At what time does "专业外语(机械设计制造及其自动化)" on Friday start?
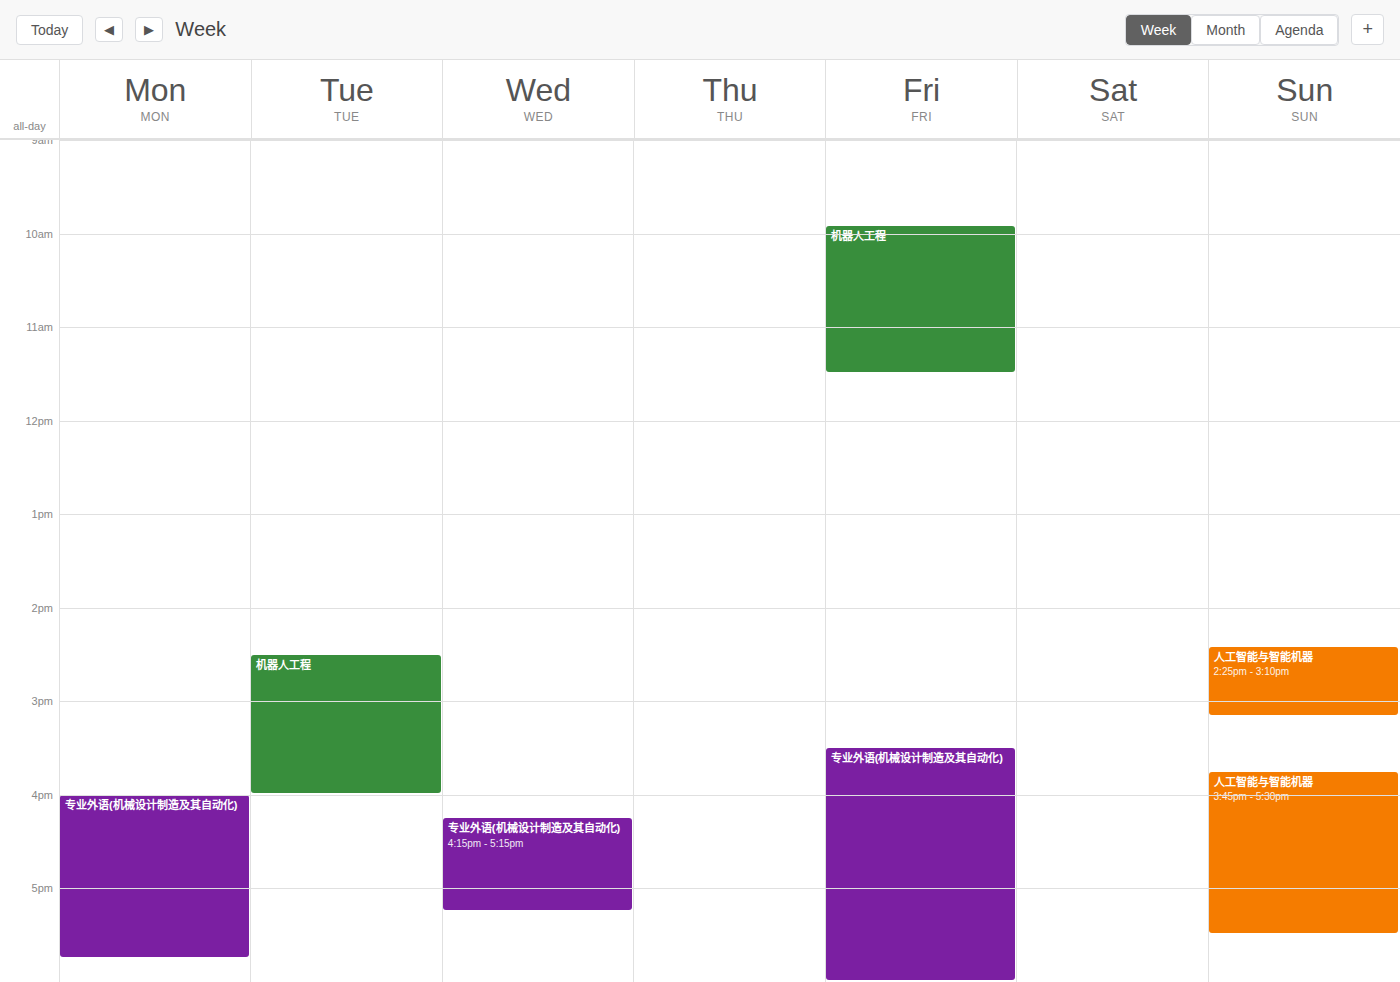
3:30 PM